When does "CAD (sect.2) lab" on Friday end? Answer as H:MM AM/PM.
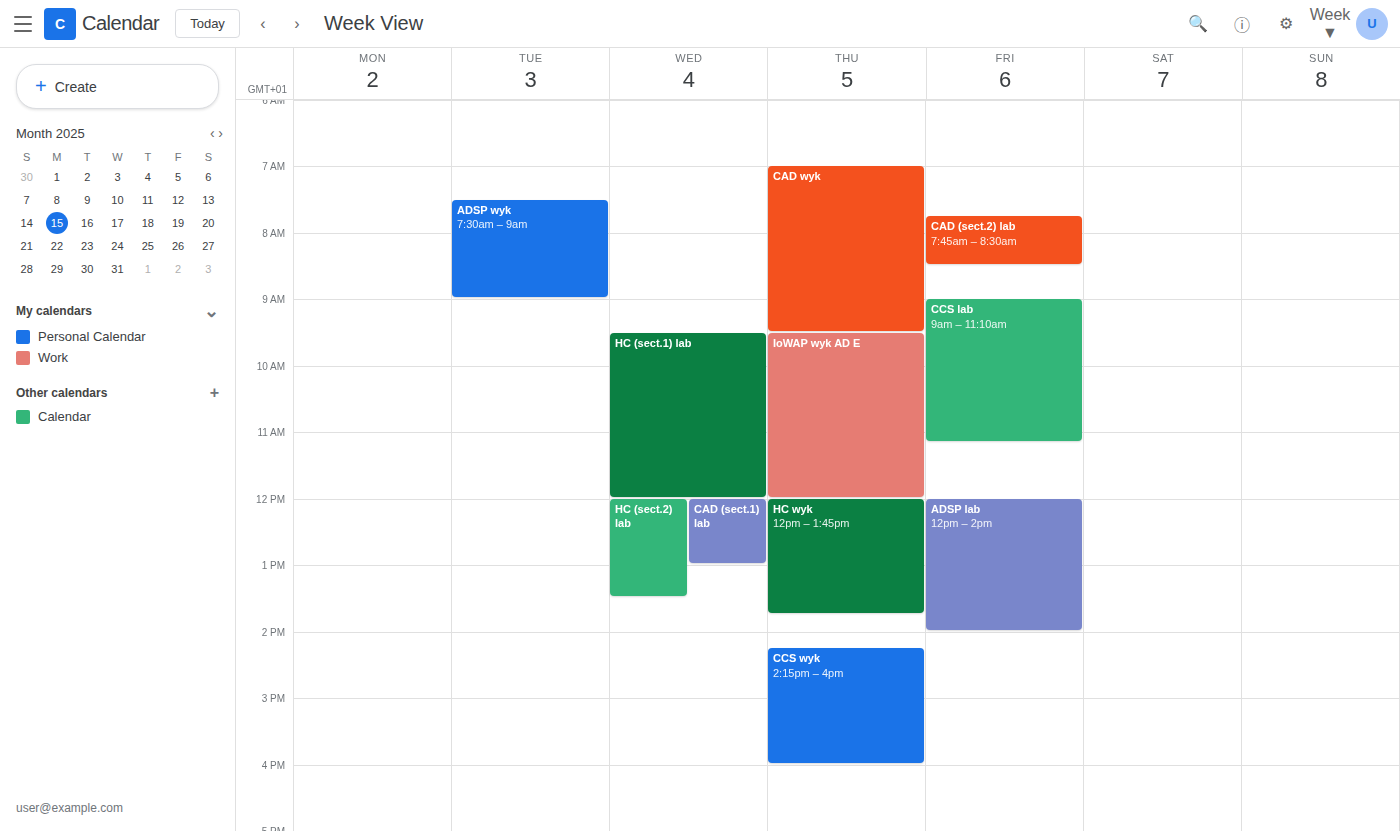
8:30 AM